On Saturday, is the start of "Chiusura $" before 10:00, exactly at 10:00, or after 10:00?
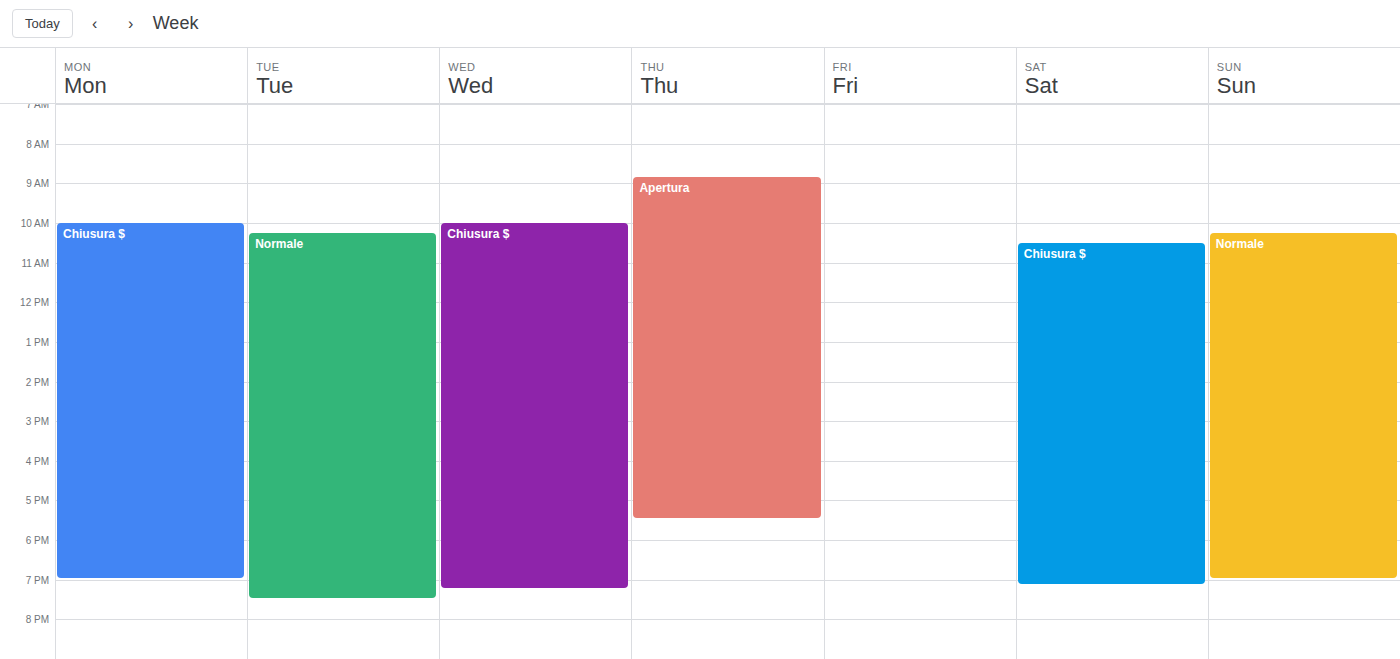
10:30 -- after 10:00, 30 minutes below the 10:00 line.